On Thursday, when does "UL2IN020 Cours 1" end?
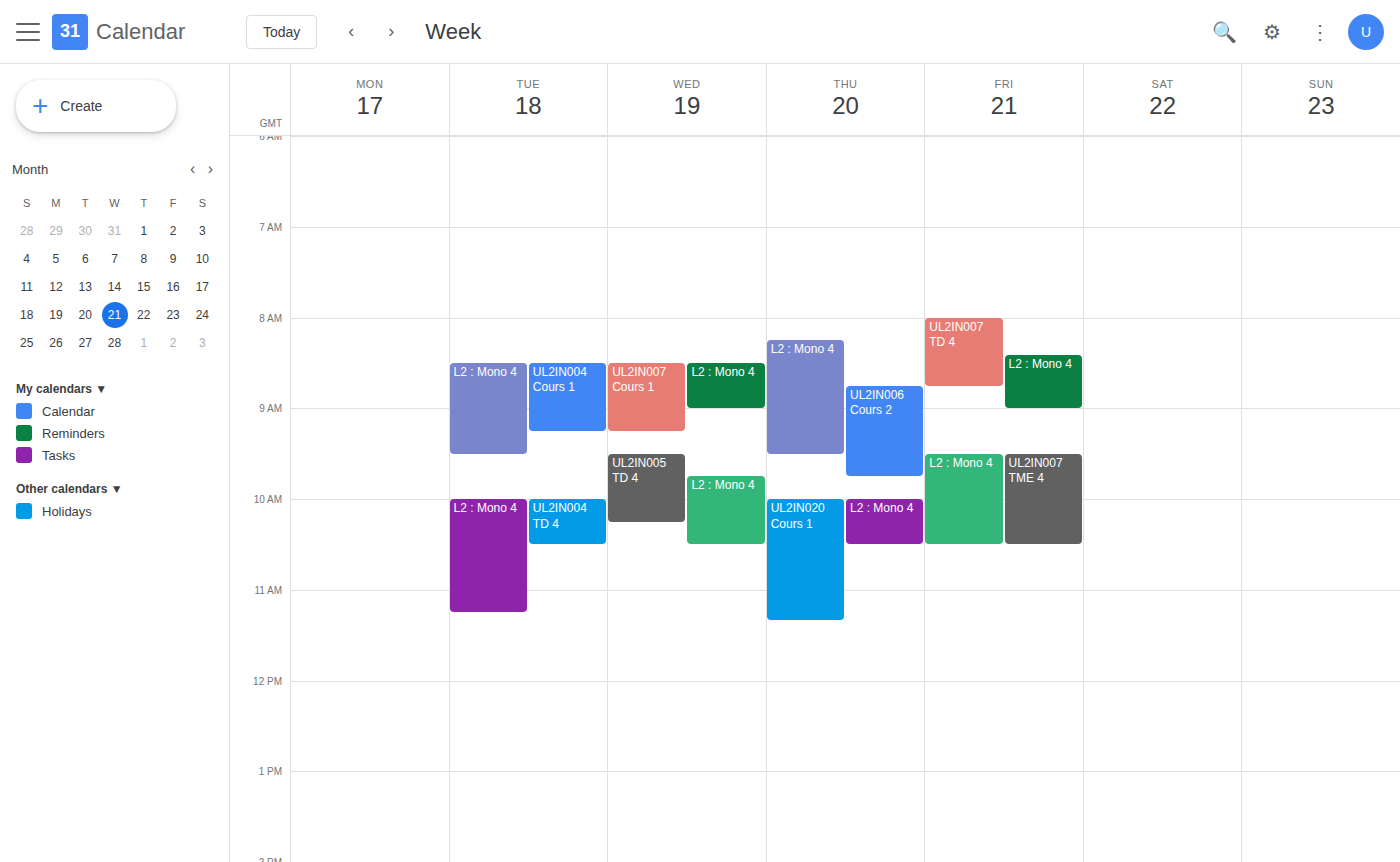
11:20 AM